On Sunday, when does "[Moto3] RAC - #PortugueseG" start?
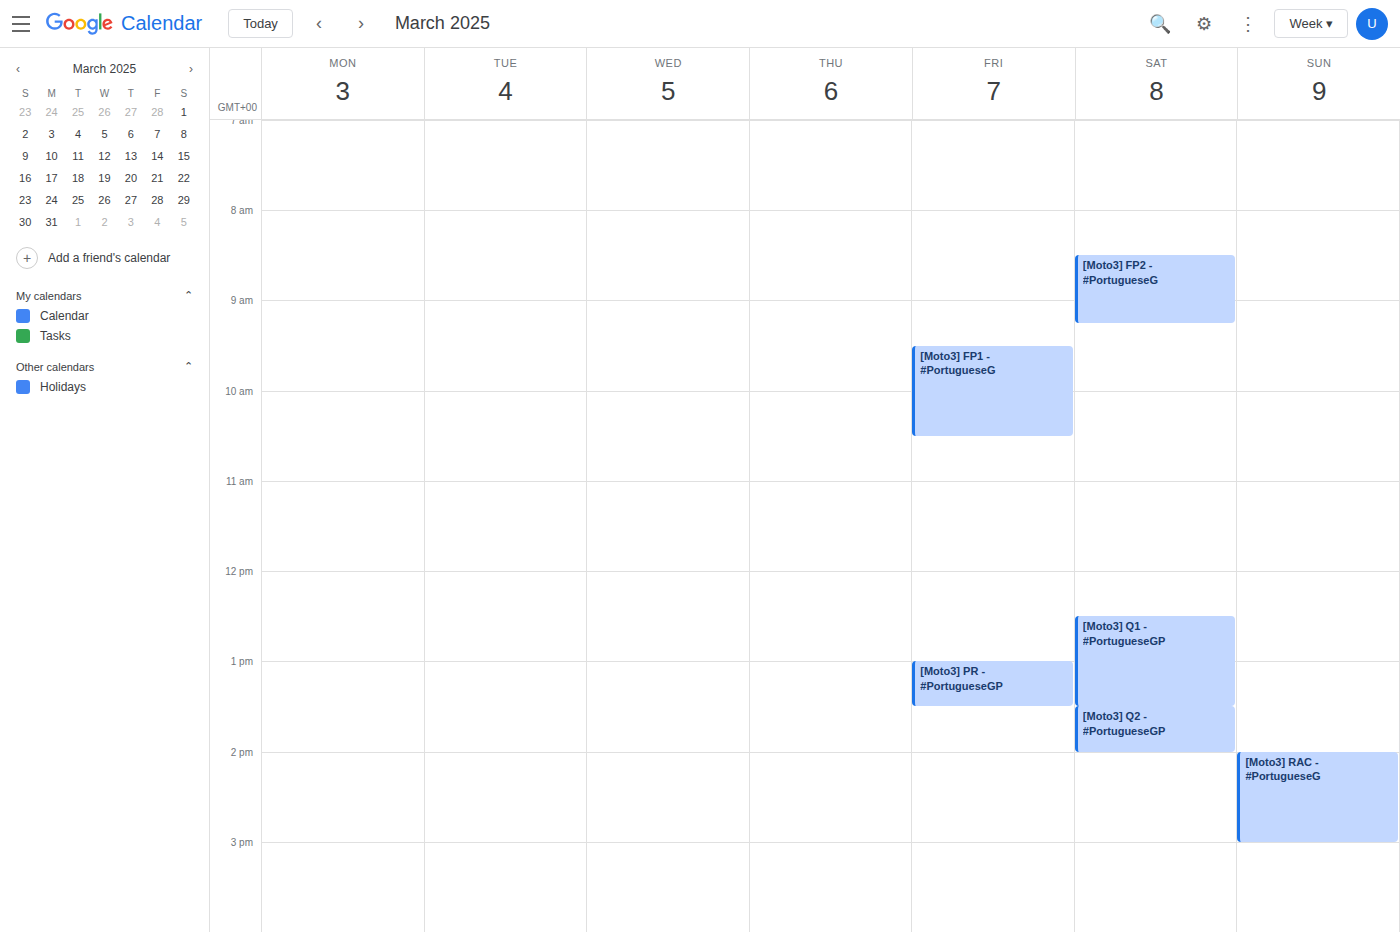
2:00 PM